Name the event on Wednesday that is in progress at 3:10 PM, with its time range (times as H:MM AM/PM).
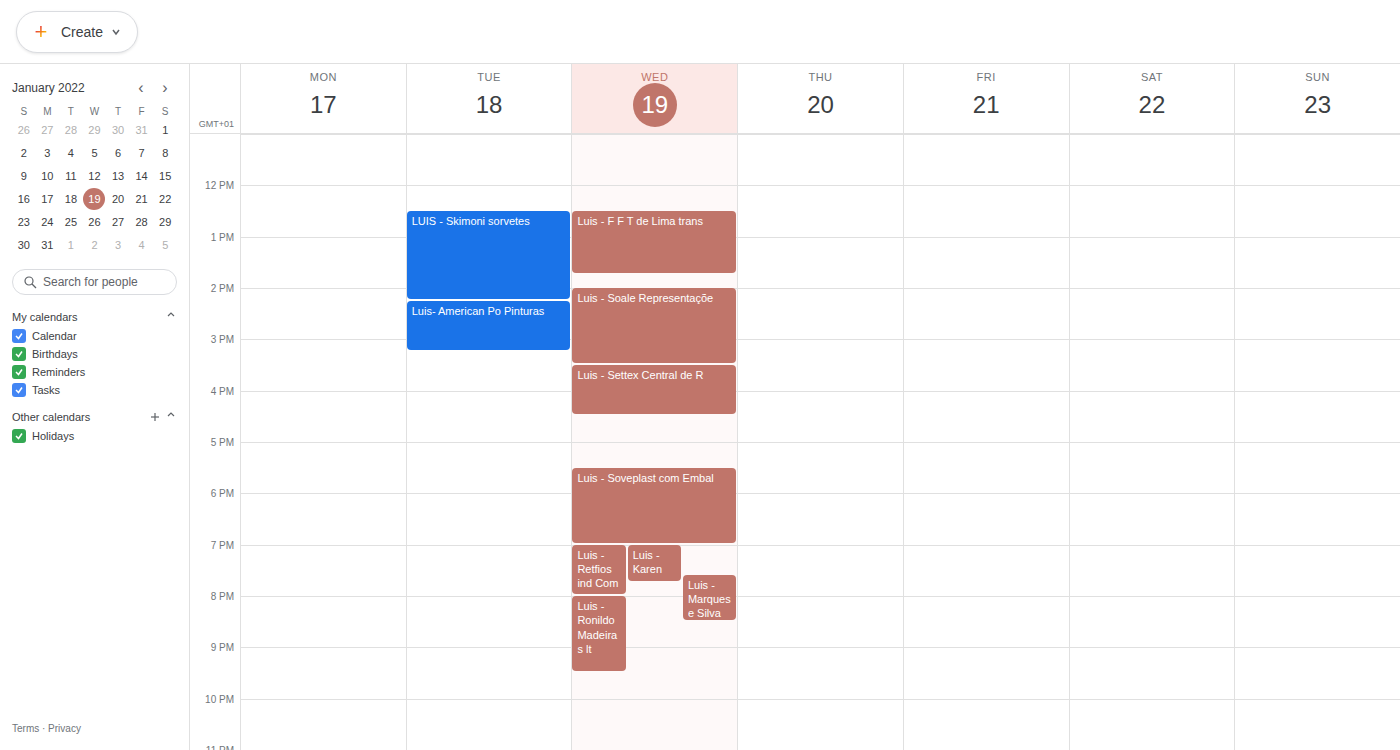
"Luis - Soale Representaçõe", 2:00 PM to 3:30 PM